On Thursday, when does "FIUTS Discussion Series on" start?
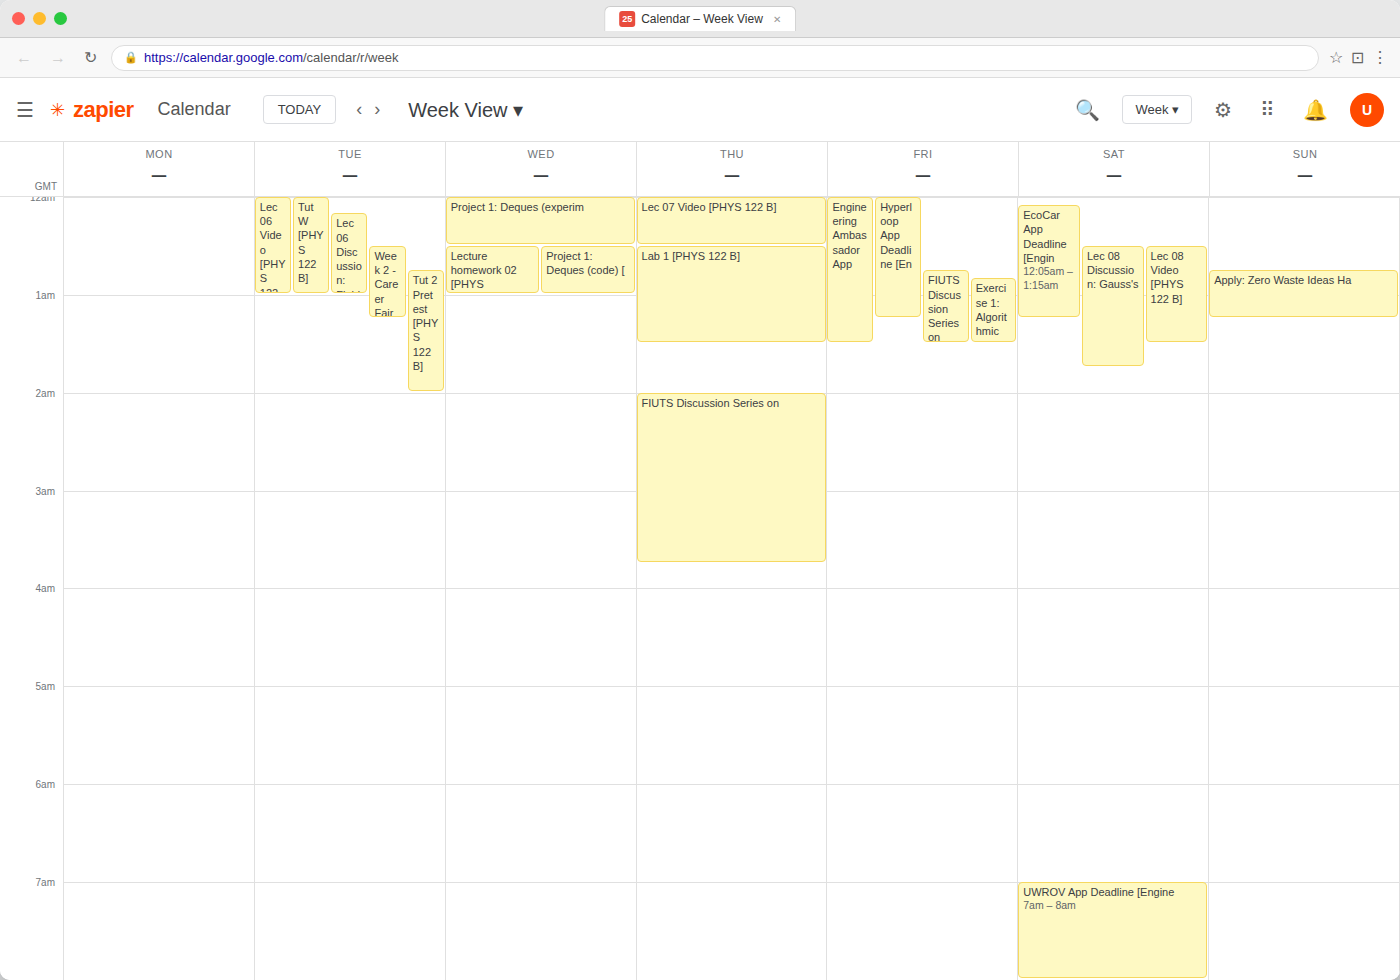
2:00 AM